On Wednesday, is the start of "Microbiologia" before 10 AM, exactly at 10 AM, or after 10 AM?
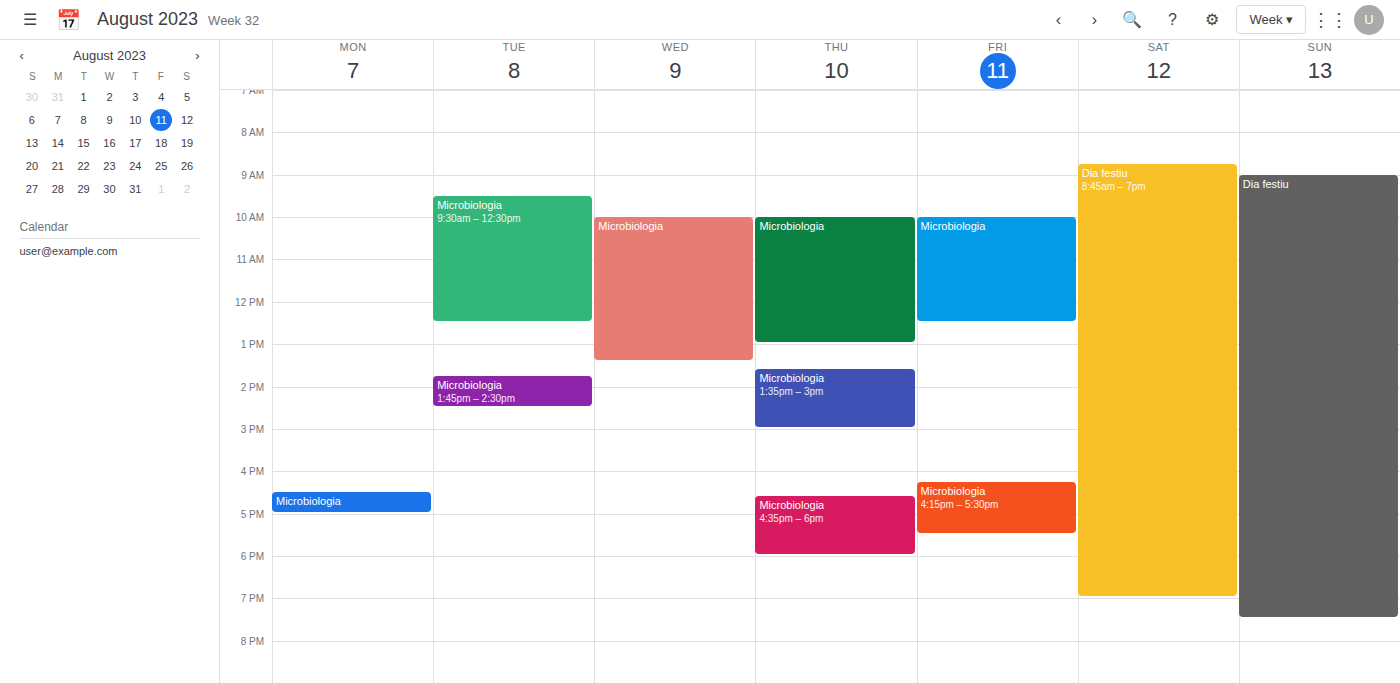
10:00 AM -- exactly at 10 AM, on the 10 AM line.